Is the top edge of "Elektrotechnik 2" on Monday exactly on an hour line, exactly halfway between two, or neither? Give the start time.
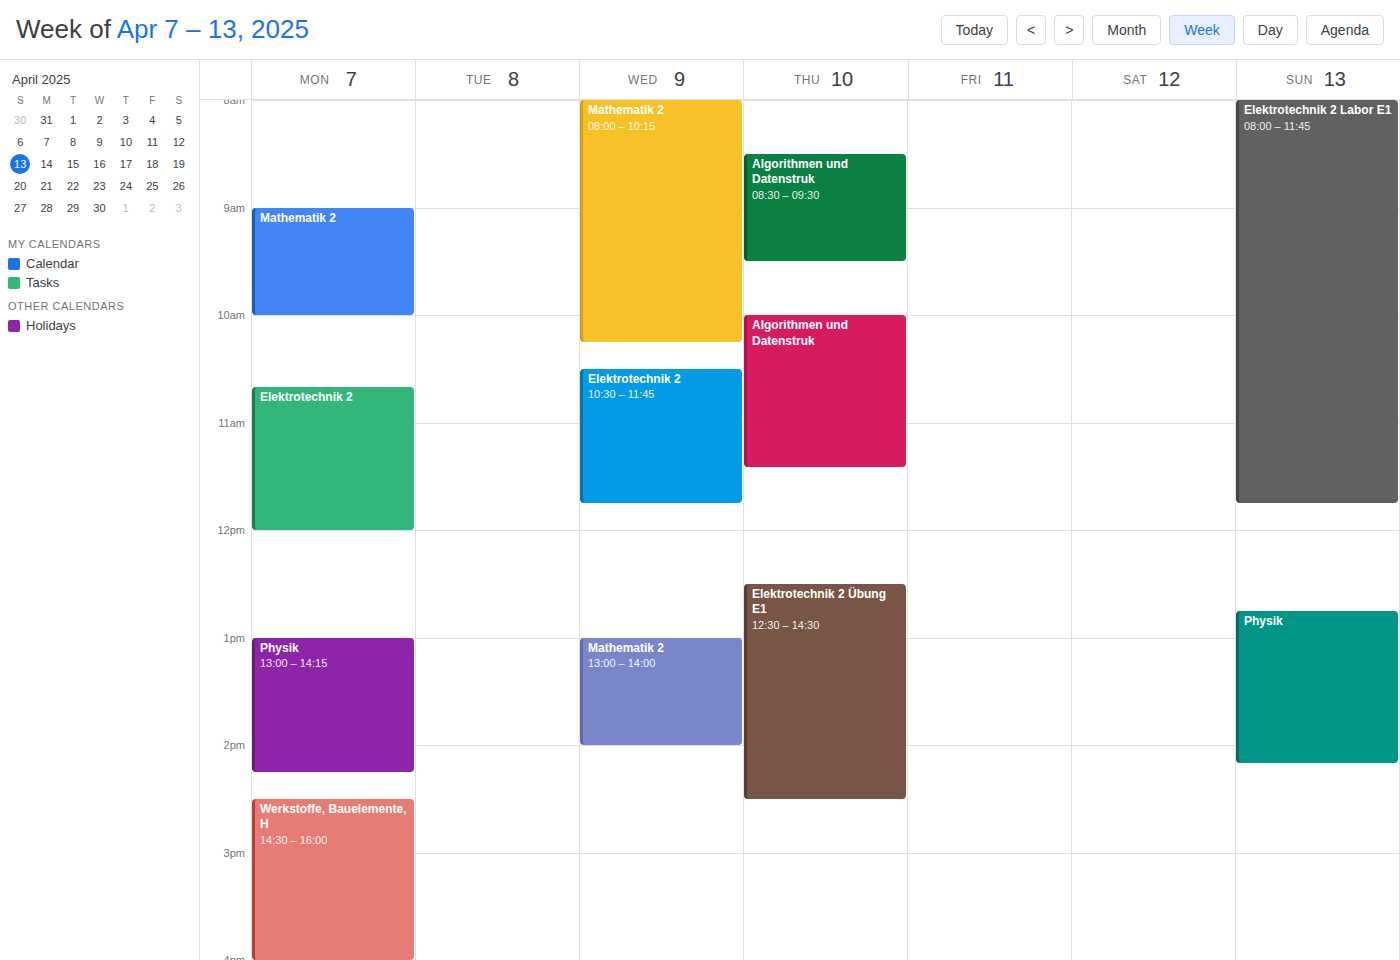
10:40 AM -- neither: 40 minutes below the 10 AM line and 20 minutes above the 11 AM line.